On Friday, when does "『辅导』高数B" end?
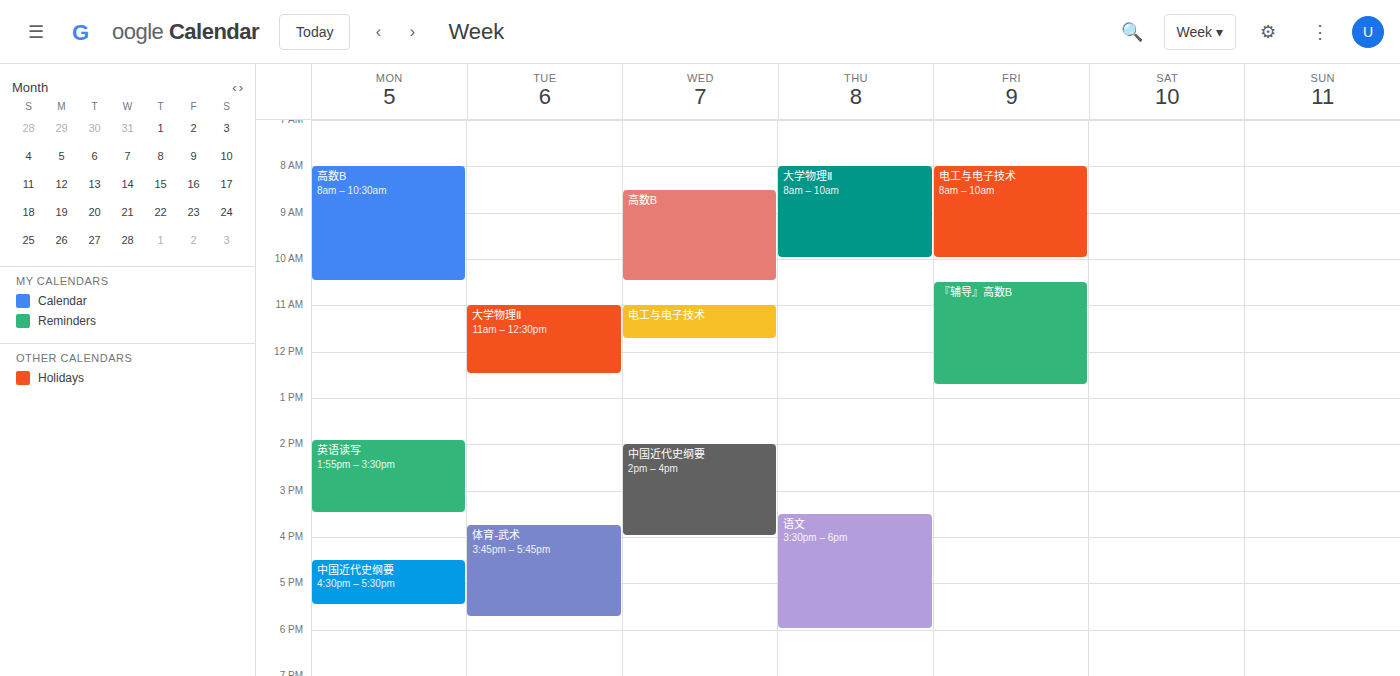
12:45 PM